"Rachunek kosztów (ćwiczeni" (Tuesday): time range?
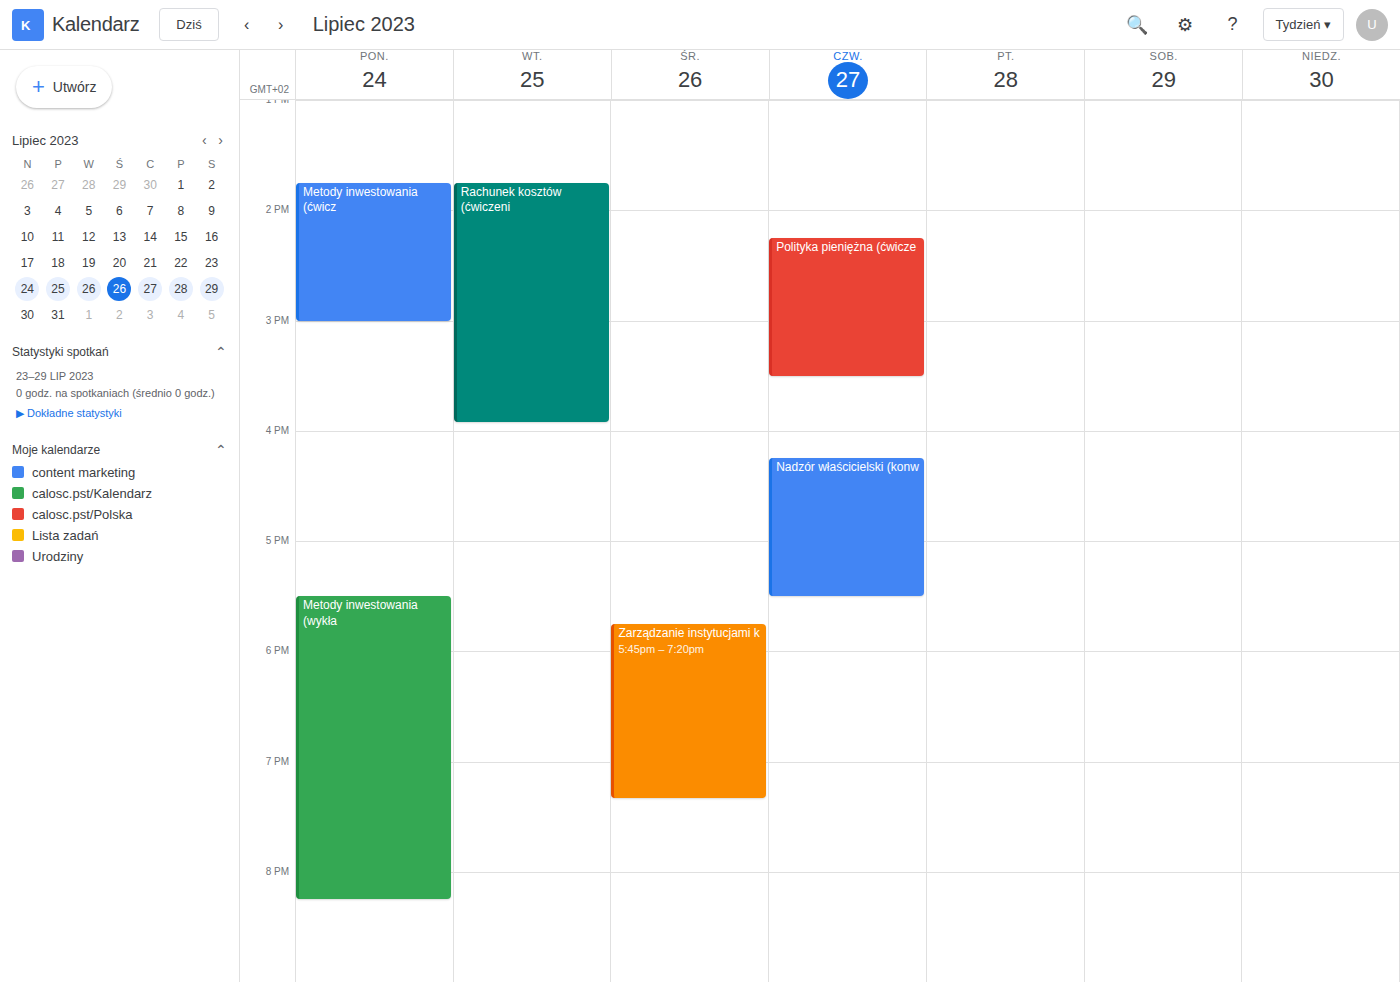
1:45 PM to 3:55 PM